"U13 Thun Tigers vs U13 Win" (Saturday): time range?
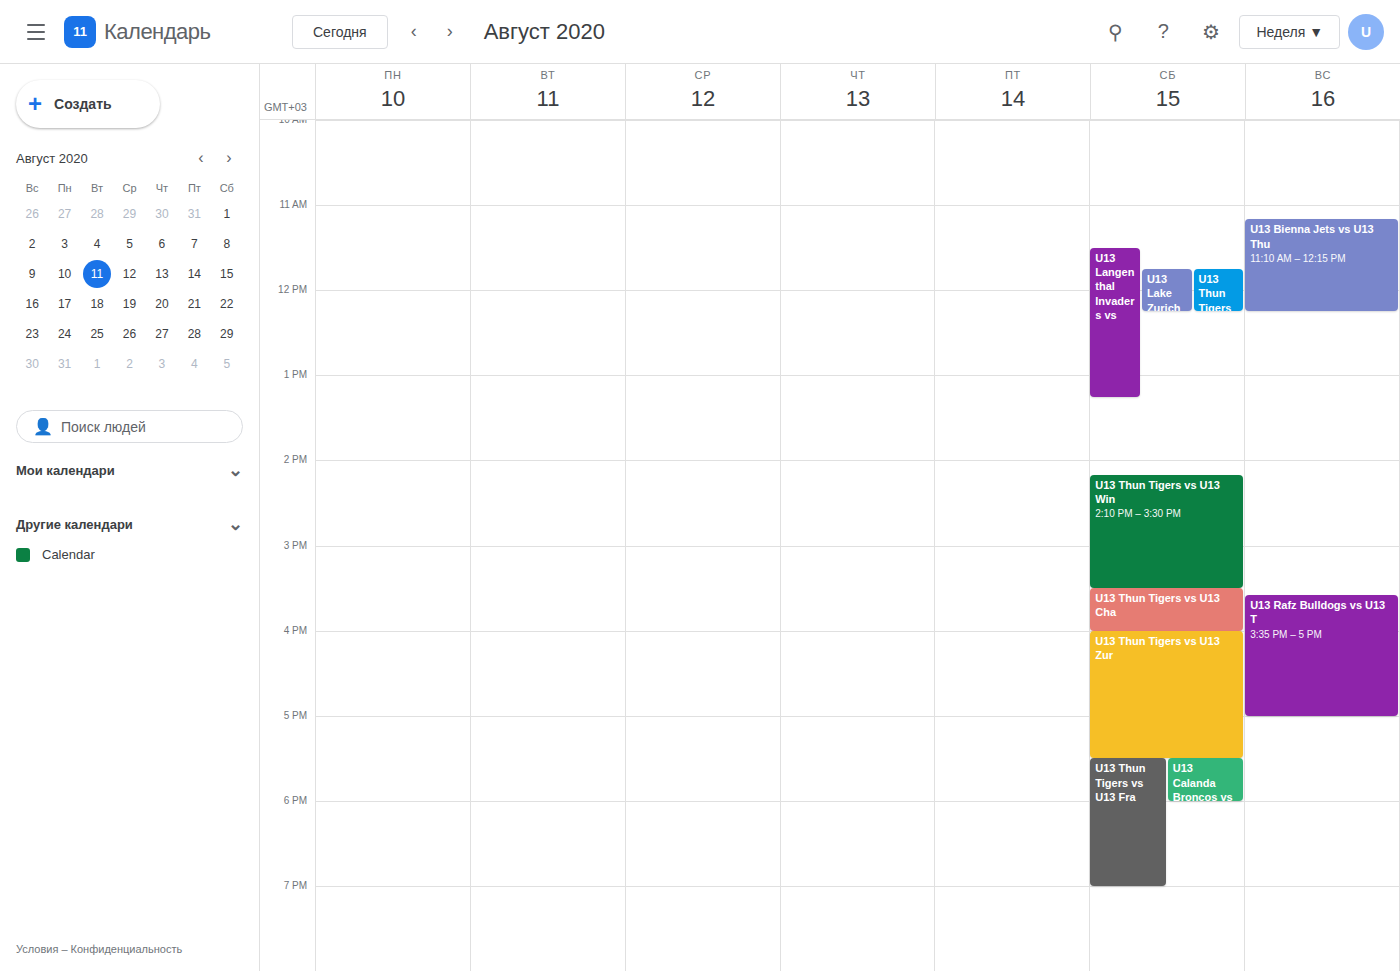
2:10 PM to 3:30 PM